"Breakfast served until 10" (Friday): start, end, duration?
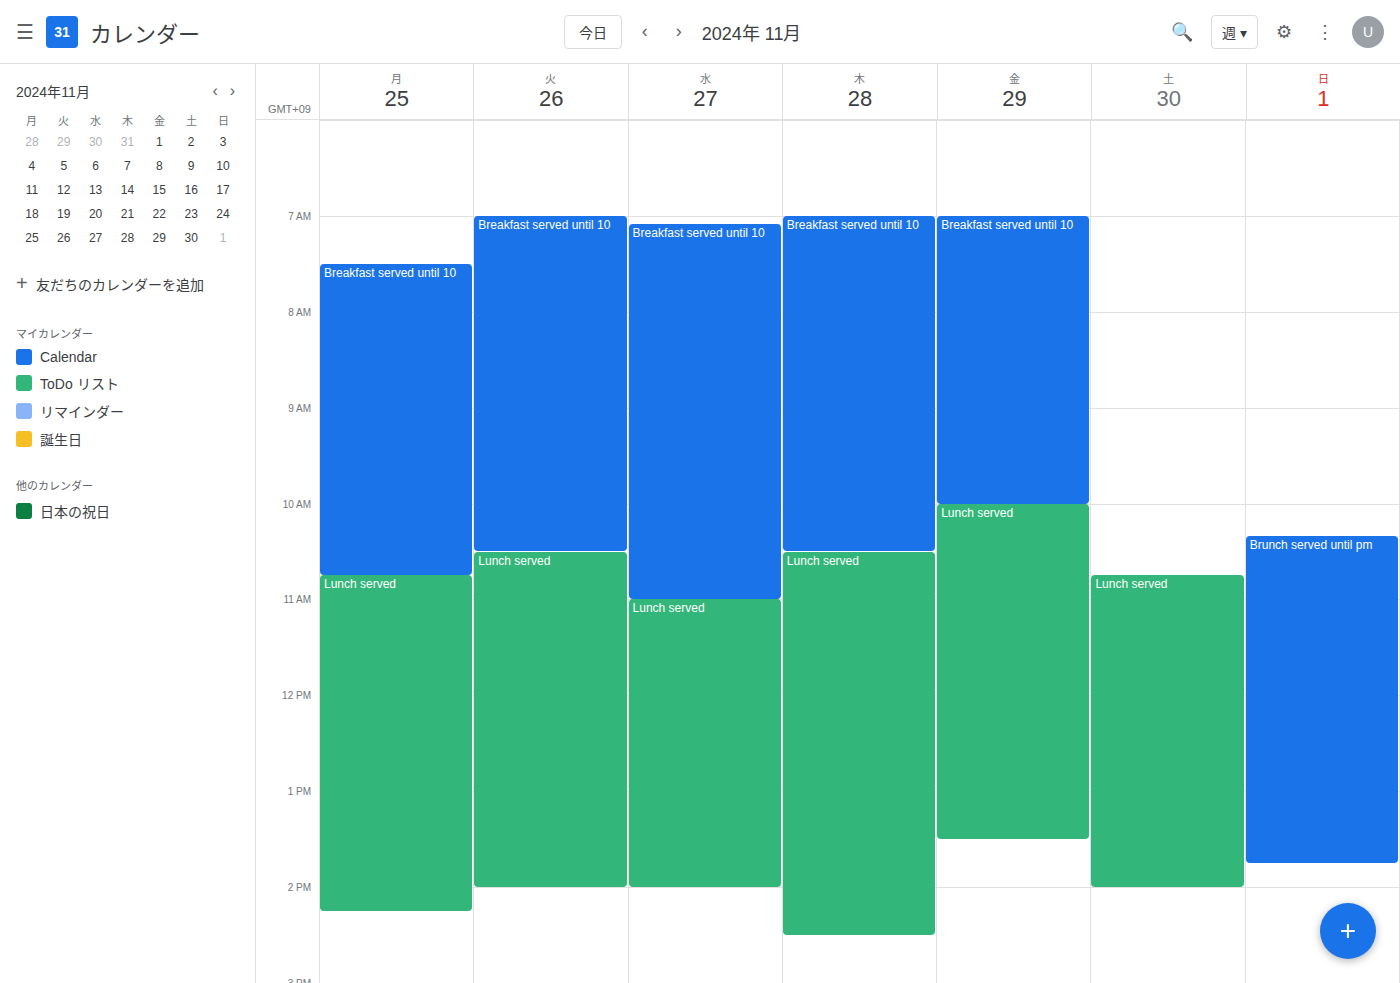
7:00 AM to 10:00 AM, 3 hours